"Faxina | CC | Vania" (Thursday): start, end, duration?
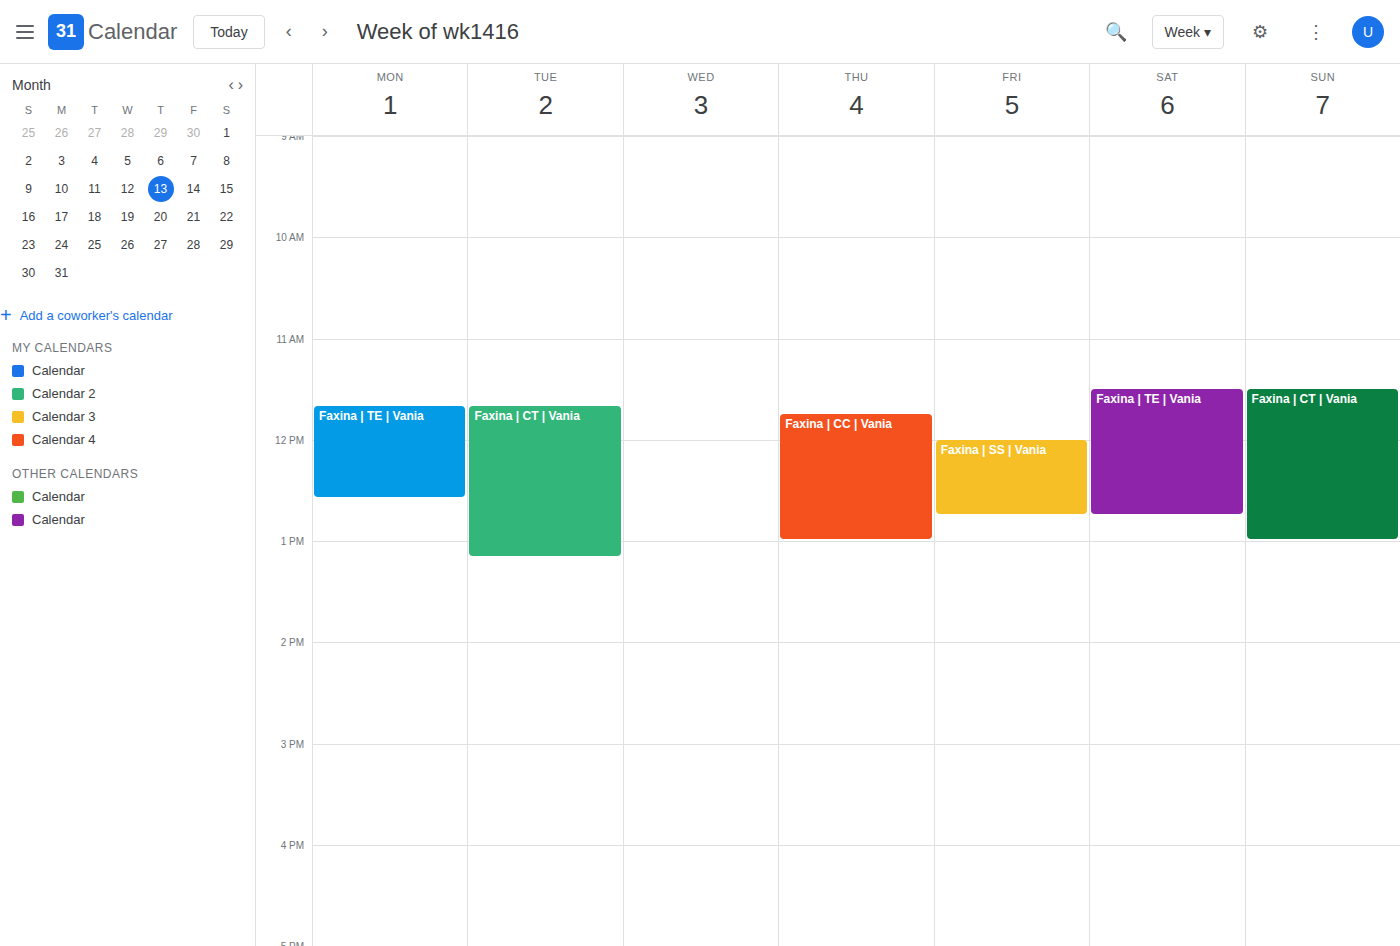
11:45 AM to 1:00 PM, 1 hour 15 minutes